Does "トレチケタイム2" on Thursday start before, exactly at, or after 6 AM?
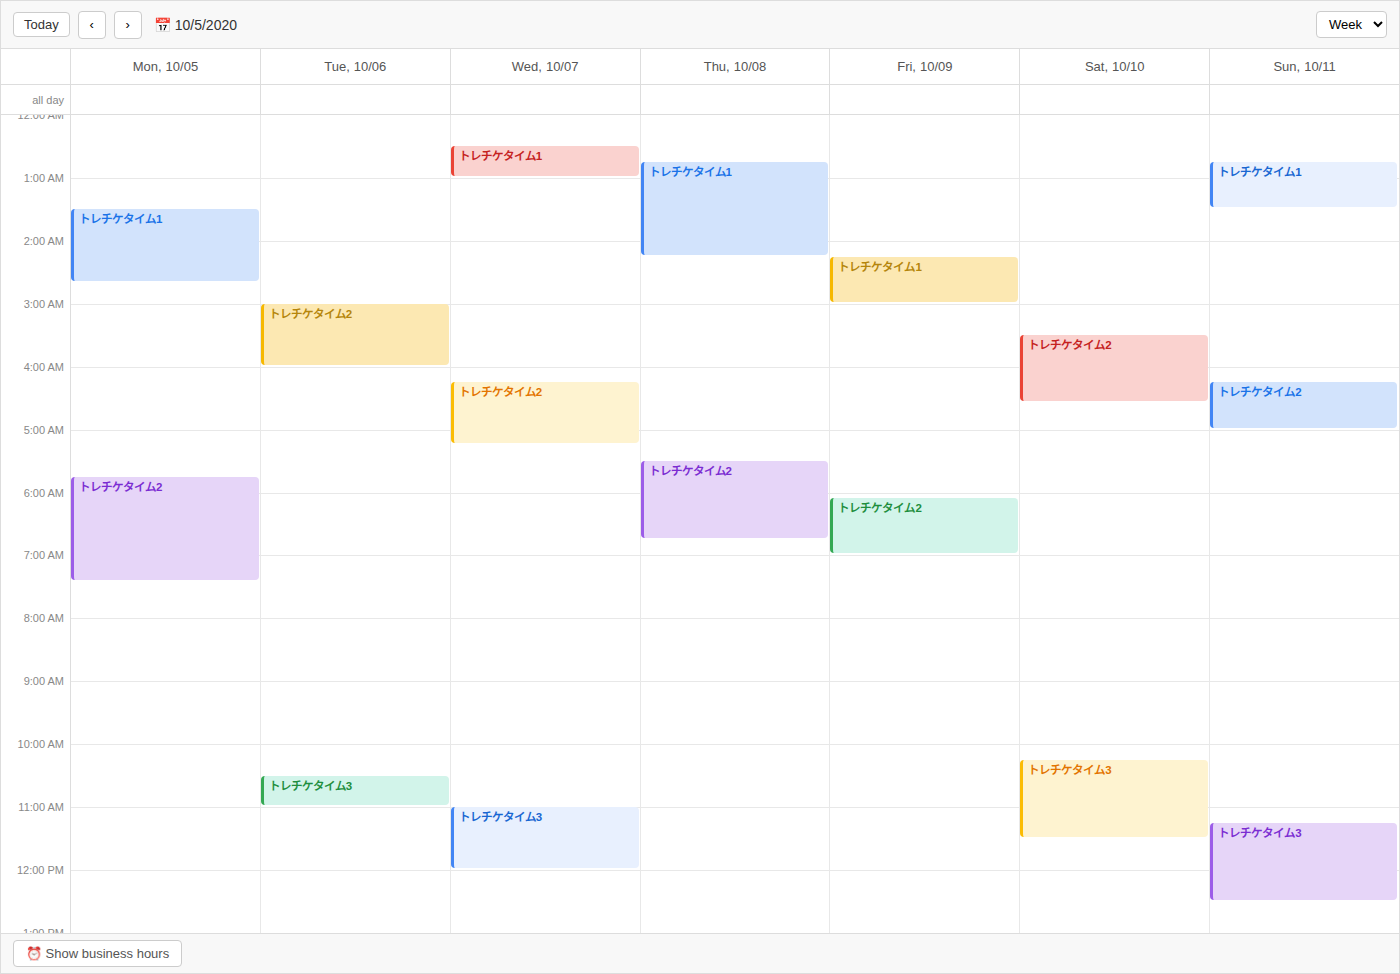
5:30 AM -- before 6 AM, 30 minutes above the 6 AM line.